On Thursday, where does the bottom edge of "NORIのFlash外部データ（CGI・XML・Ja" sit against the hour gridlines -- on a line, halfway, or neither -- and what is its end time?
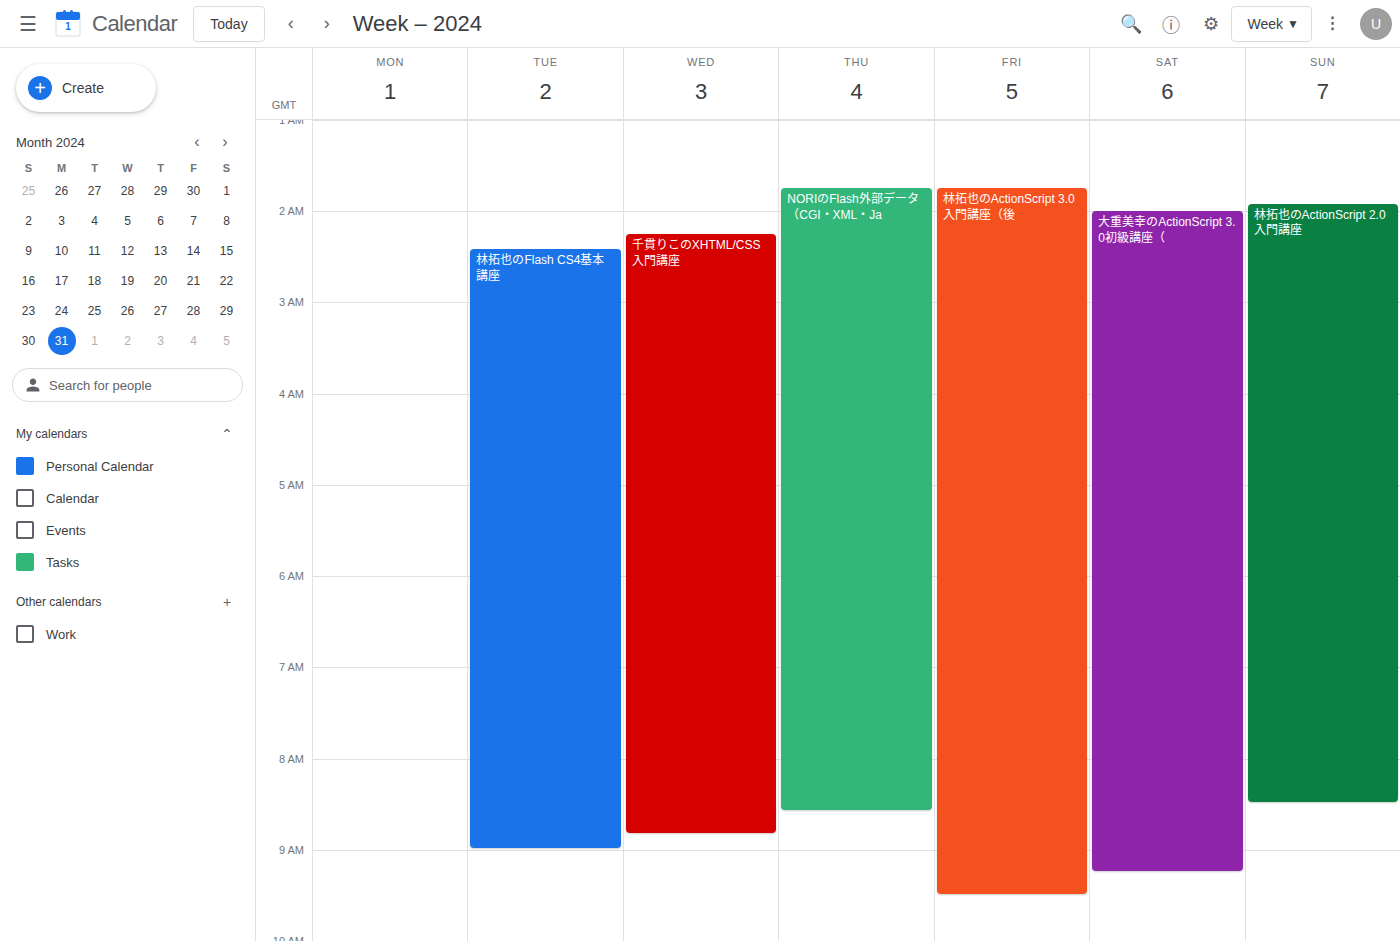
08:35 -- neither: 35 minutes below the 08:00 line and 25 minutes above the 09:00 line.